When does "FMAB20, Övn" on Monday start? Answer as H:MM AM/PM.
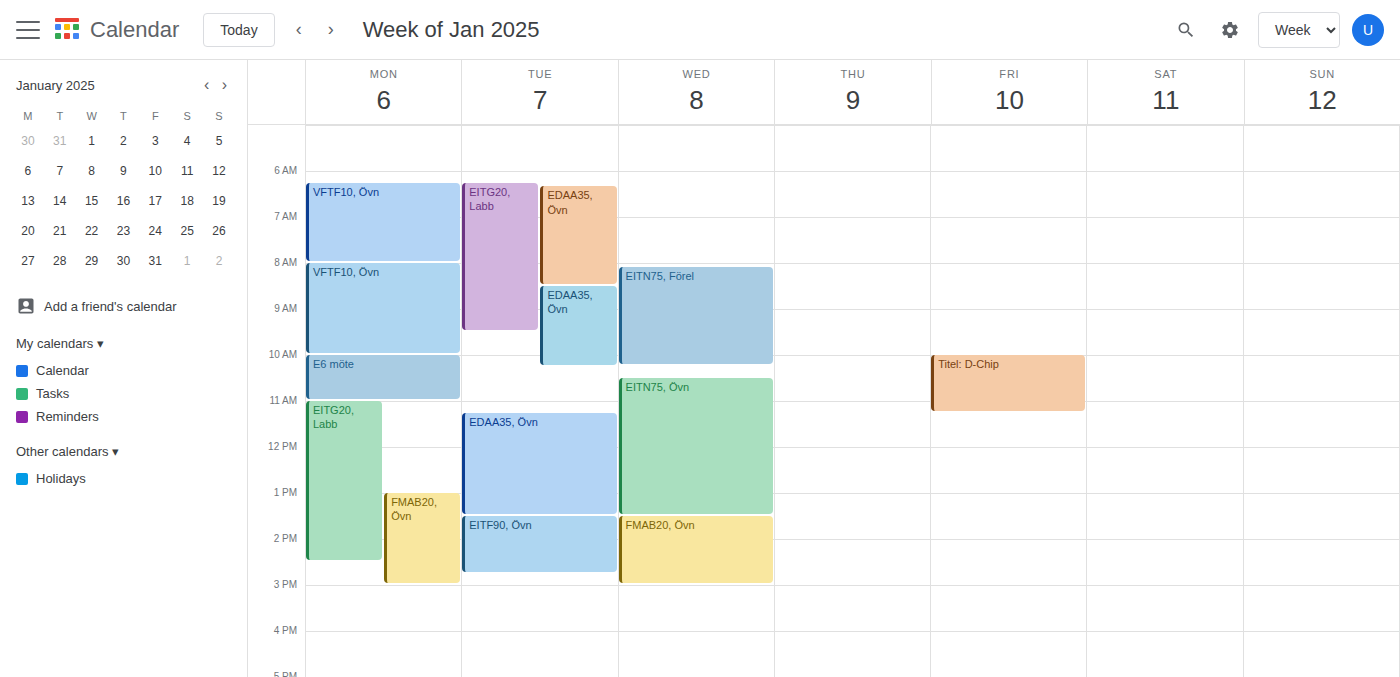
1:00 PM